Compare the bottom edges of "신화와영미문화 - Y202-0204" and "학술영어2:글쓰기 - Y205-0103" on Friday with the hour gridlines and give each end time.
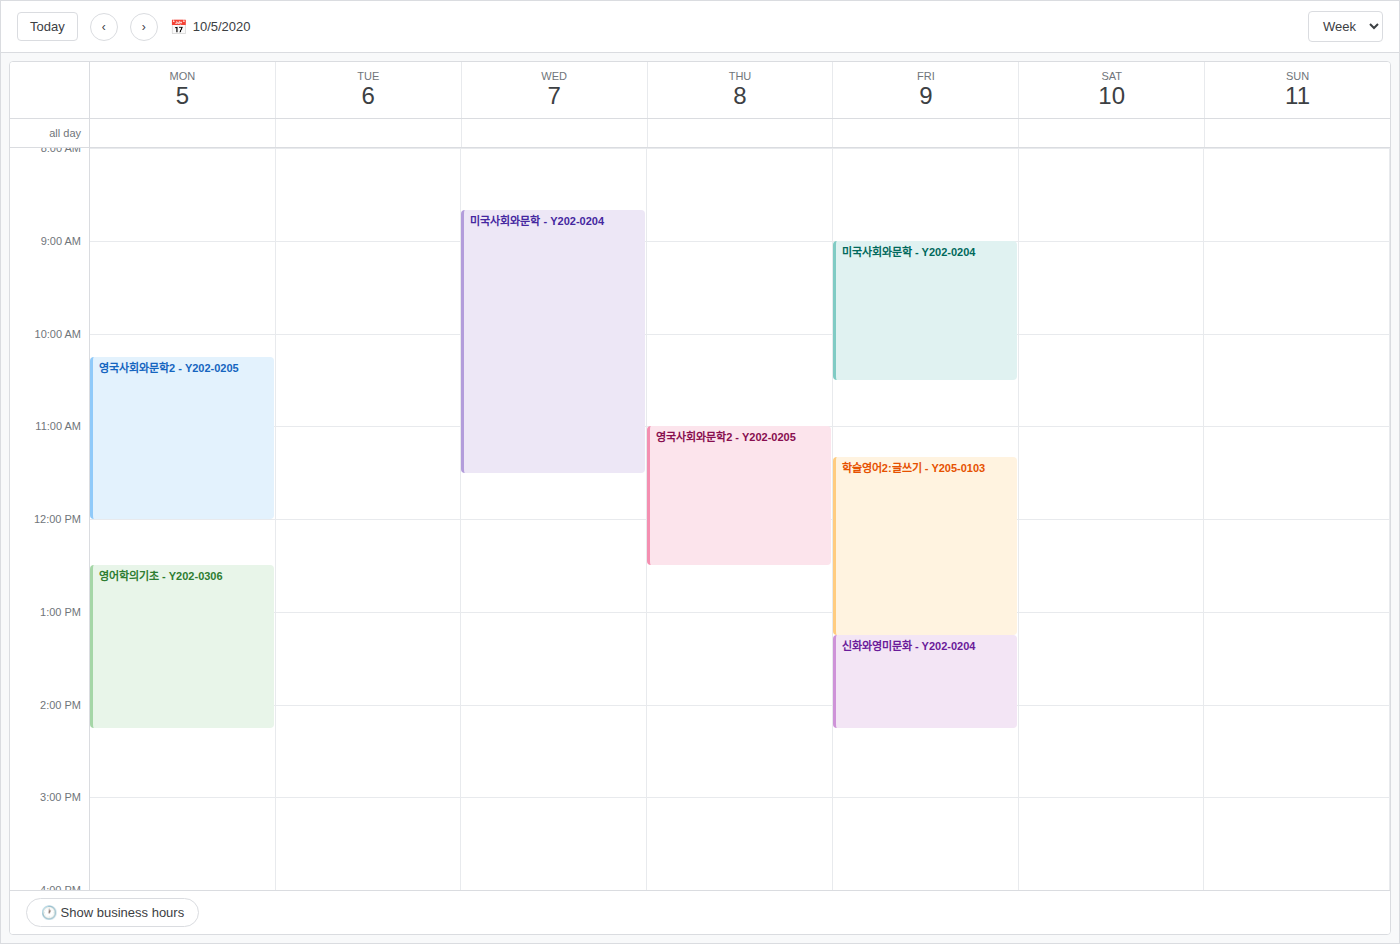
"신화와영미문화 - Y202-0204": 14:15, neither: a quarter of the way from the 14:00 line to the 15:00 line. "학술영어2:글쓰기 - Y205-0103": 13:15, neither: a quarter of the way from the 13:00 line to the 14:00 line.